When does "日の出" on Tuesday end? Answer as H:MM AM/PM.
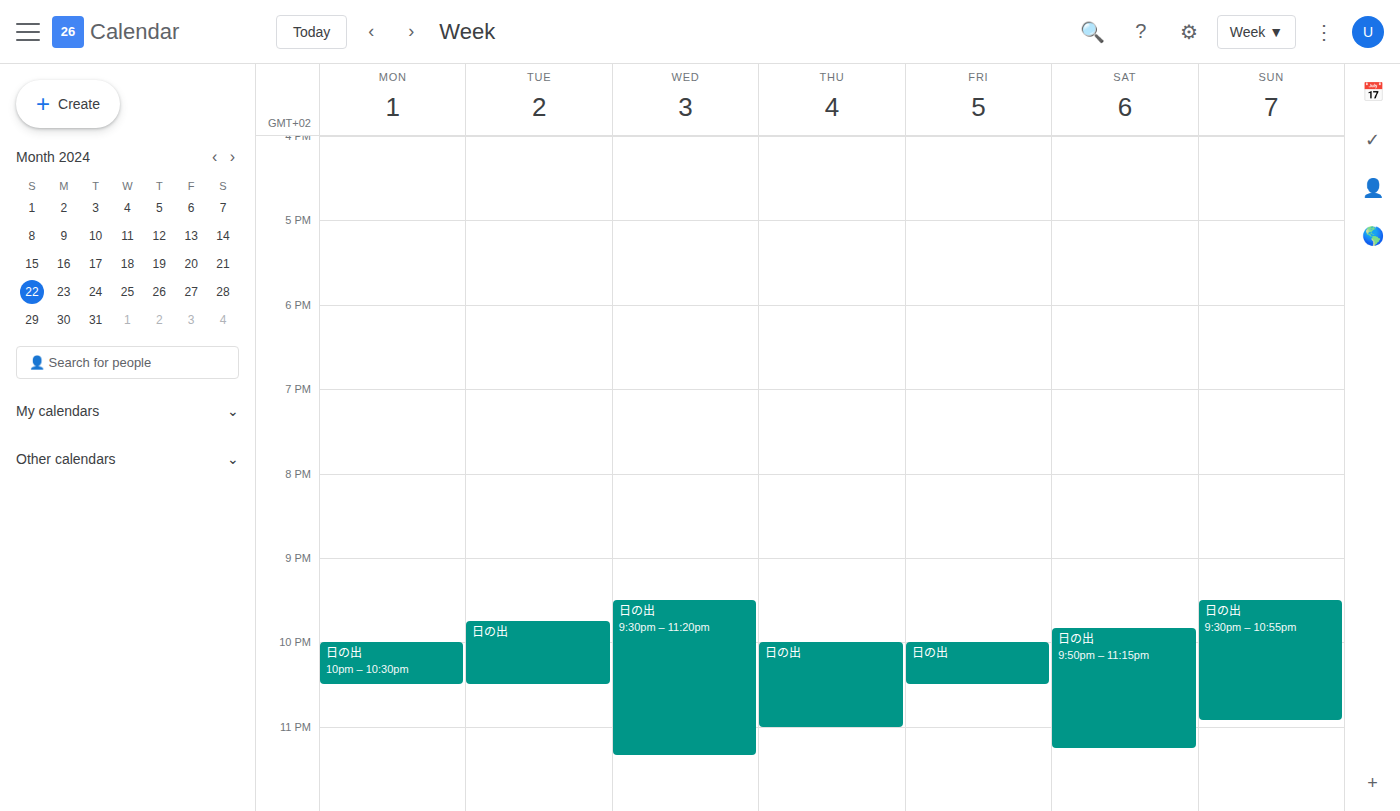
10:30 PM